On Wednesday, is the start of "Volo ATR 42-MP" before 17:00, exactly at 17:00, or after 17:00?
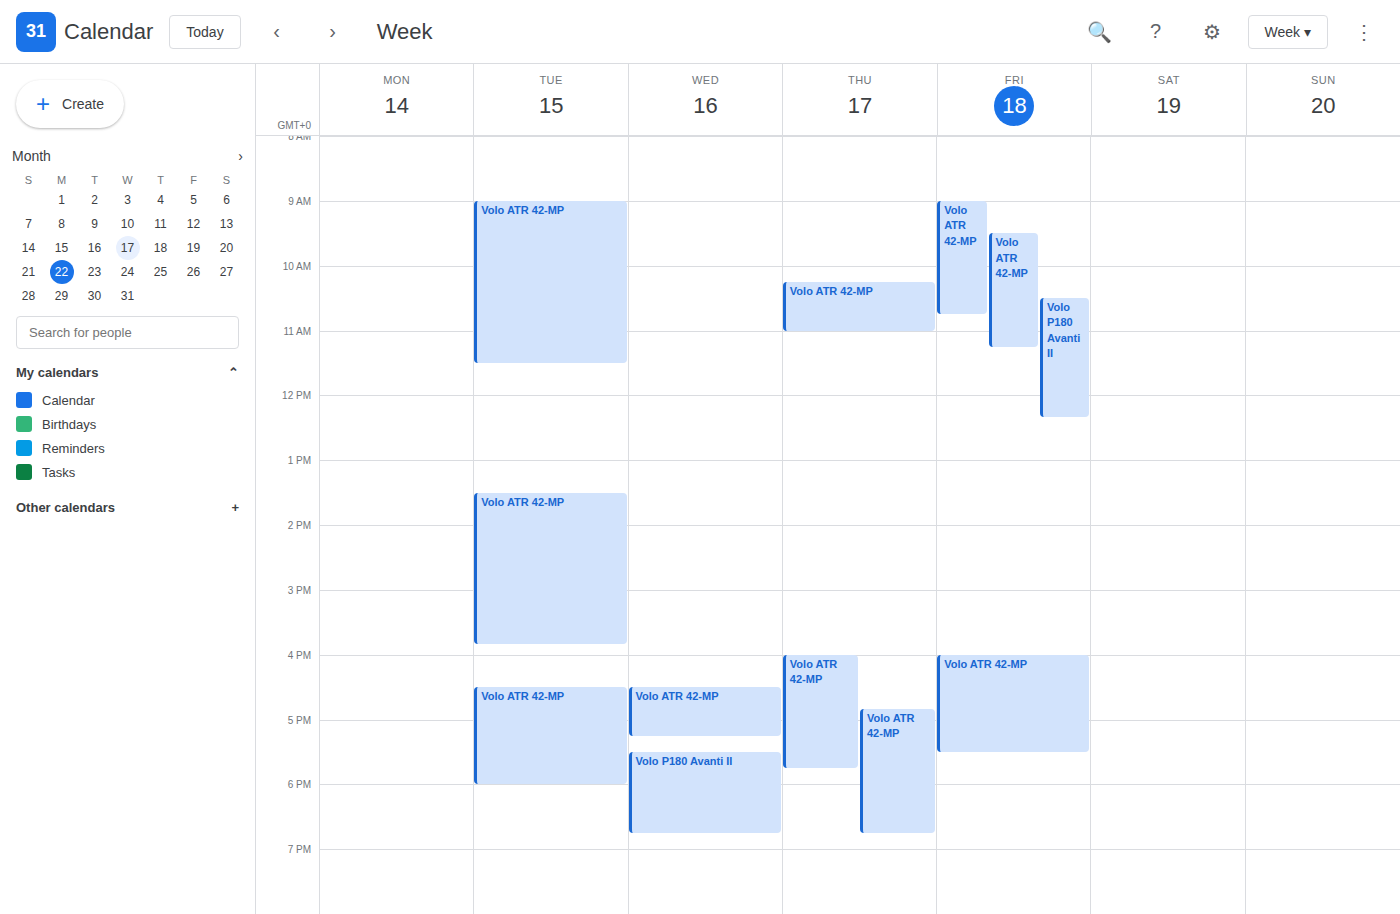
16:30 -- before 17:00, 30 minutes above the 17:00 line.